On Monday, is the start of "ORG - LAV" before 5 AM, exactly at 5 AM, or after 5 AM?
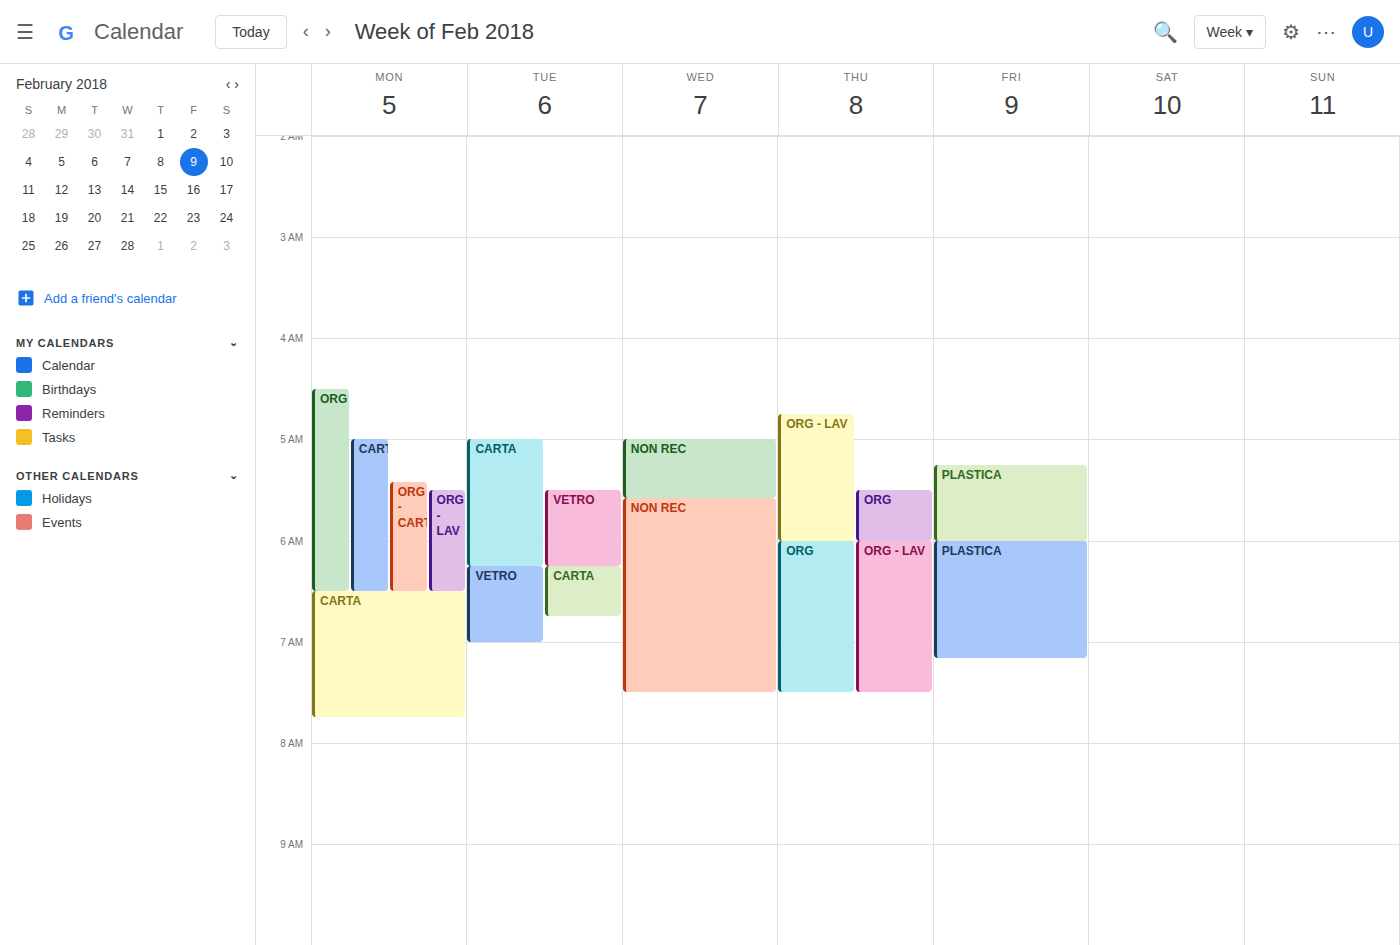
5:30 AM -- after 5 AM, 30 minutes below the 5 AM line.